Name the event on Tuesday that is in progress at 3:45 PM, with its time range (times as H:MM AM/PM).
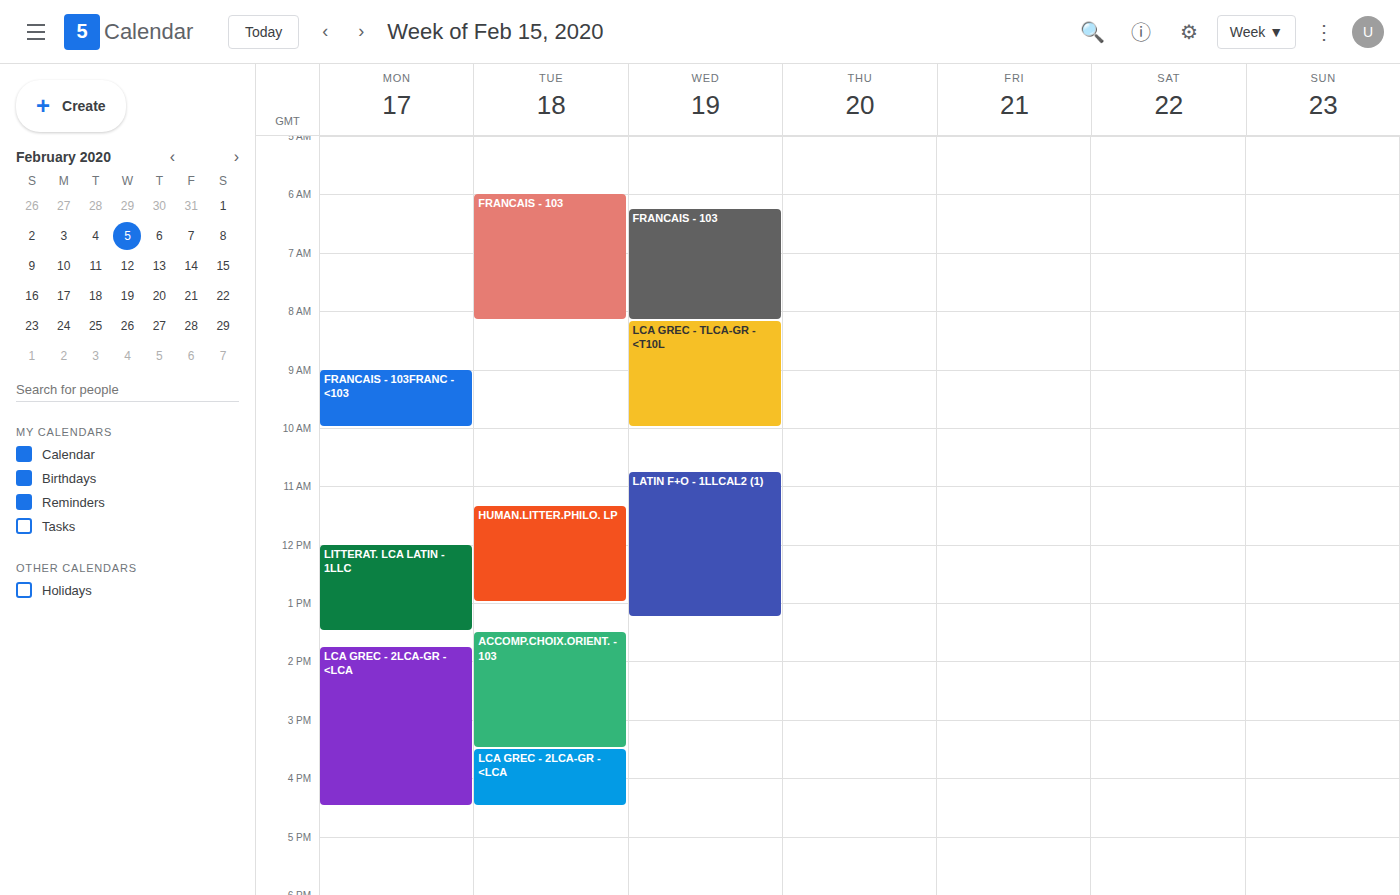
"LCA GREC - 2LCA-GR - <LCA", 3:30 PM to 4:30 PM